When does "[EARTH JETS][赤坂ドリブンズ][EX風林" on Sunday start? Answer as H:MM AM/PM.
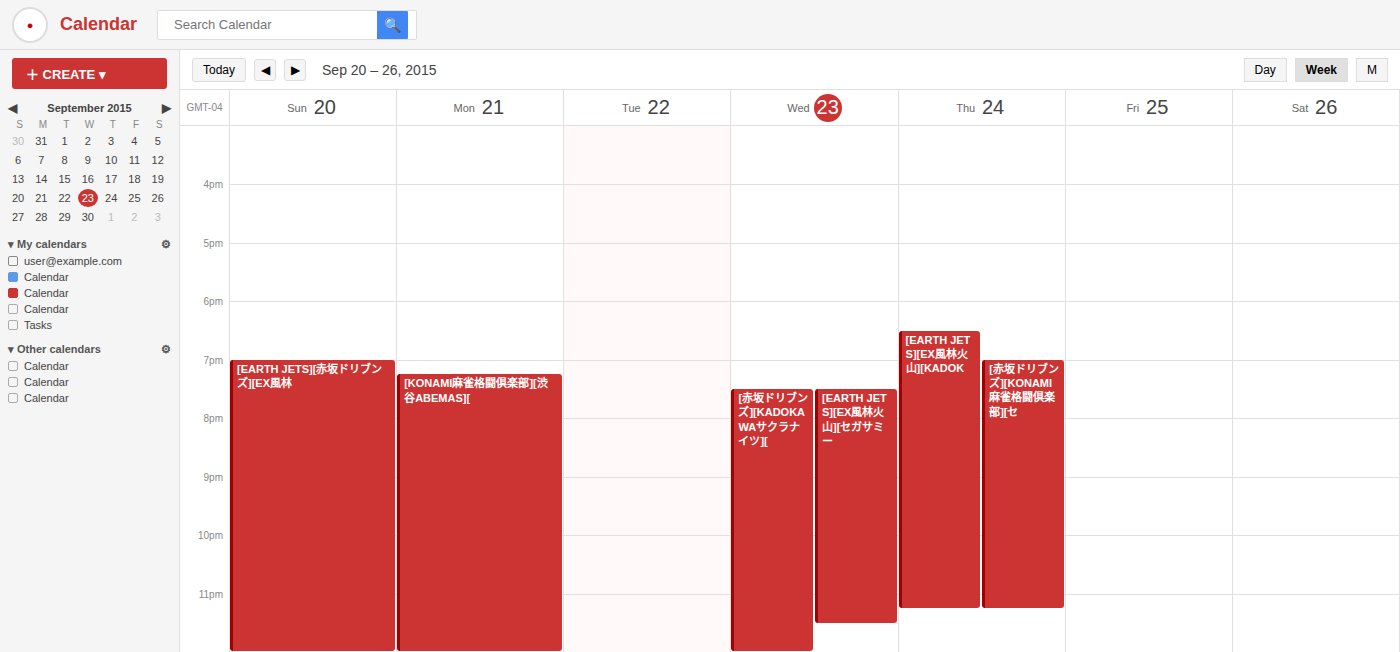
7:00 PM